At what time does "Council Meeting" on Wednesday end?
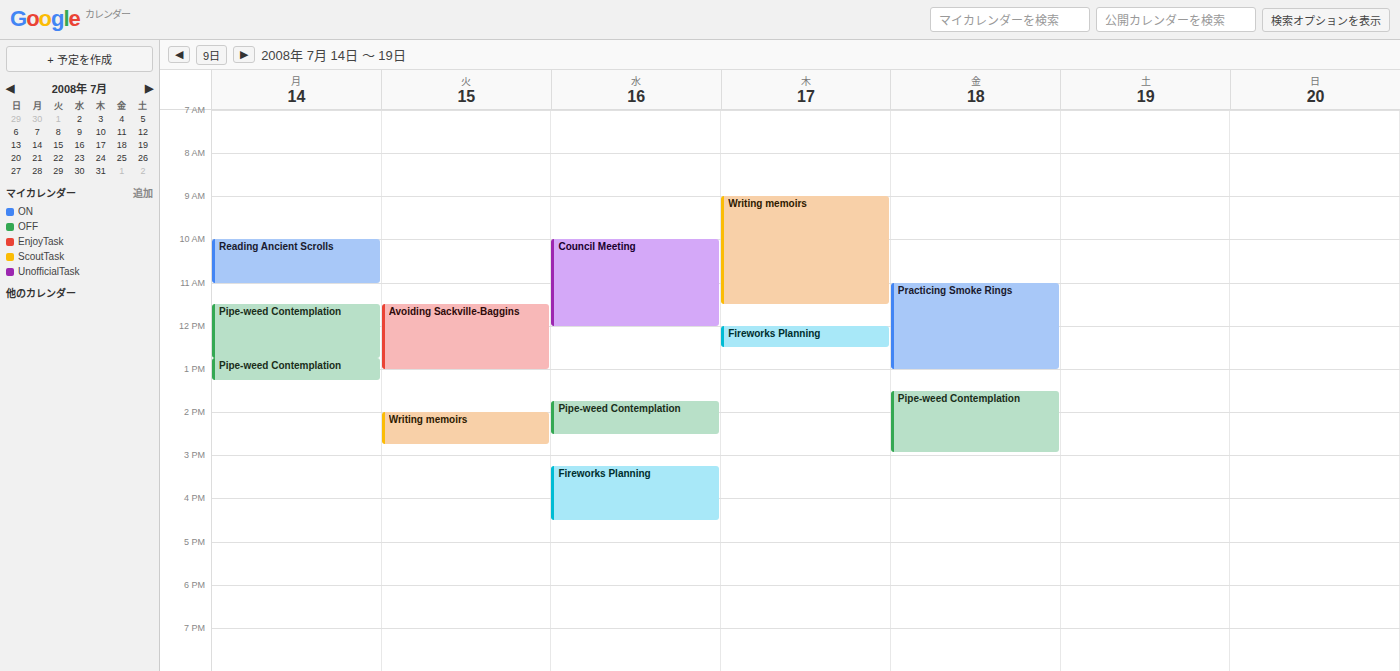
12:00 PM